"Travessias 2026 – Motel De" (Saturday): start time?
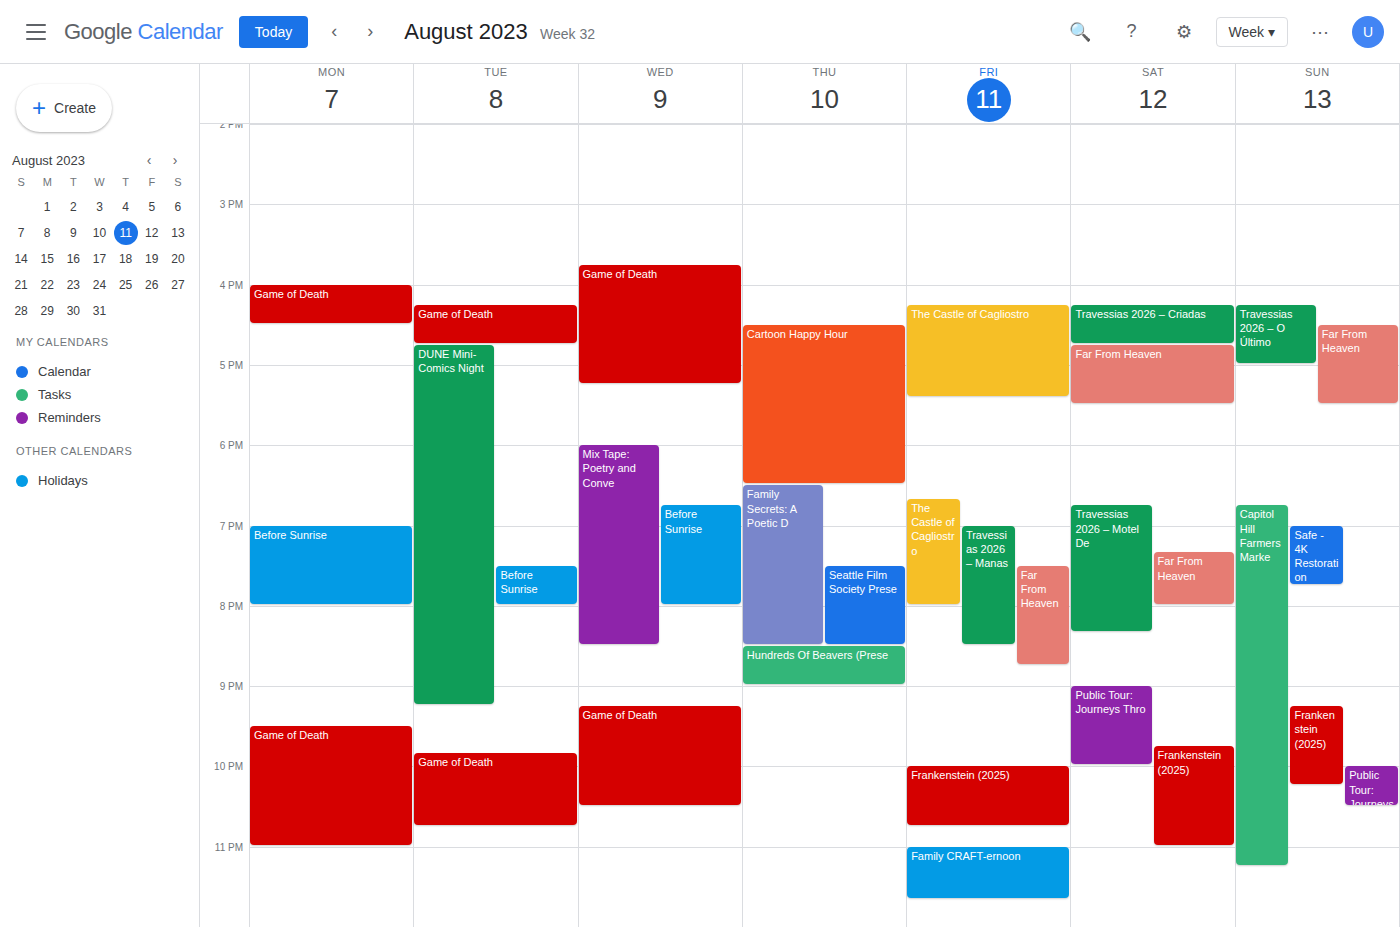
6:45 PM